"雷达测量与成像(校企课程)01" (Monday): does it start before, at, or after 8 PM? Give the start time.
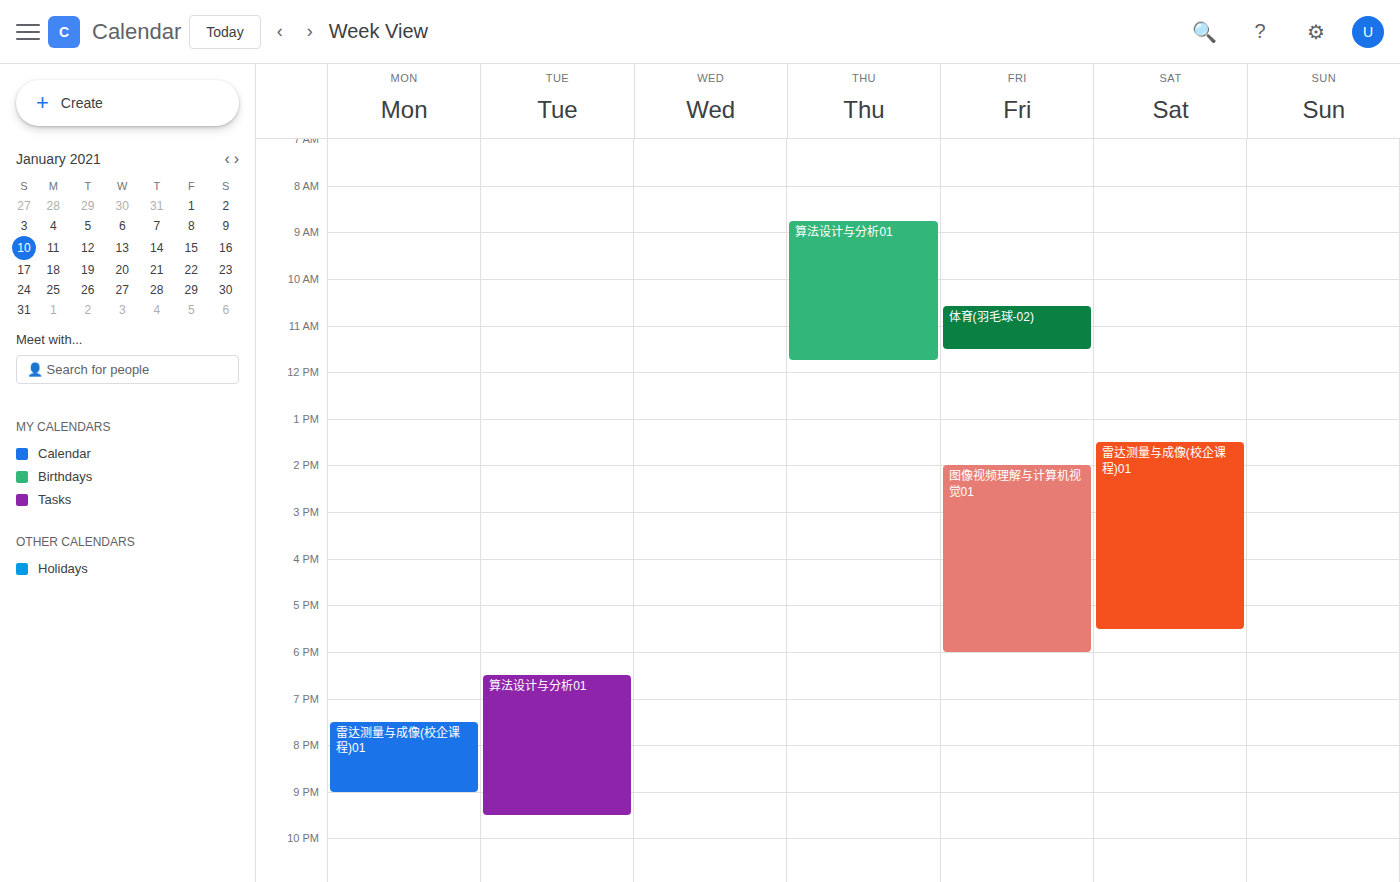
7:30 PM -- before 8 PM, 30 minutes above the 8 PM line.